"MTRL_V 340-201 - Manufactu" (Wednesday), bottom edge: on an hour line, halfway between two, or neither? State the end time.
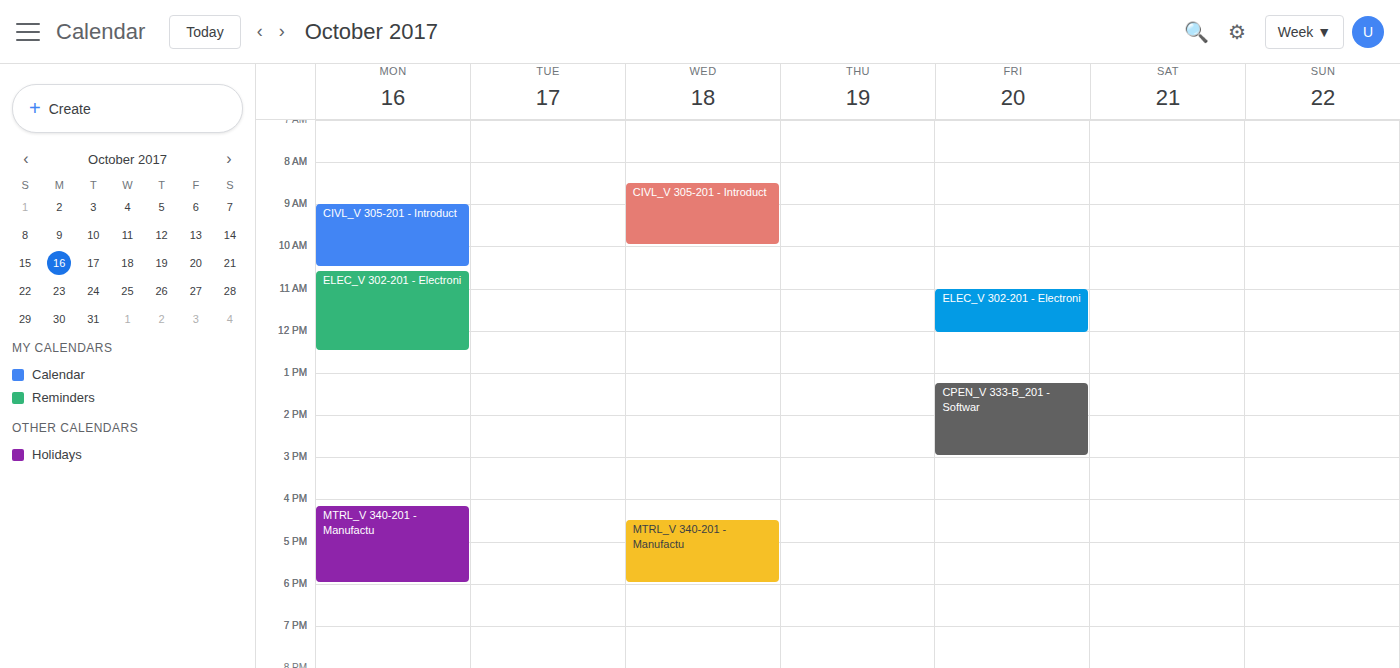
6:00 PM -- exactly on the 6 PM line.